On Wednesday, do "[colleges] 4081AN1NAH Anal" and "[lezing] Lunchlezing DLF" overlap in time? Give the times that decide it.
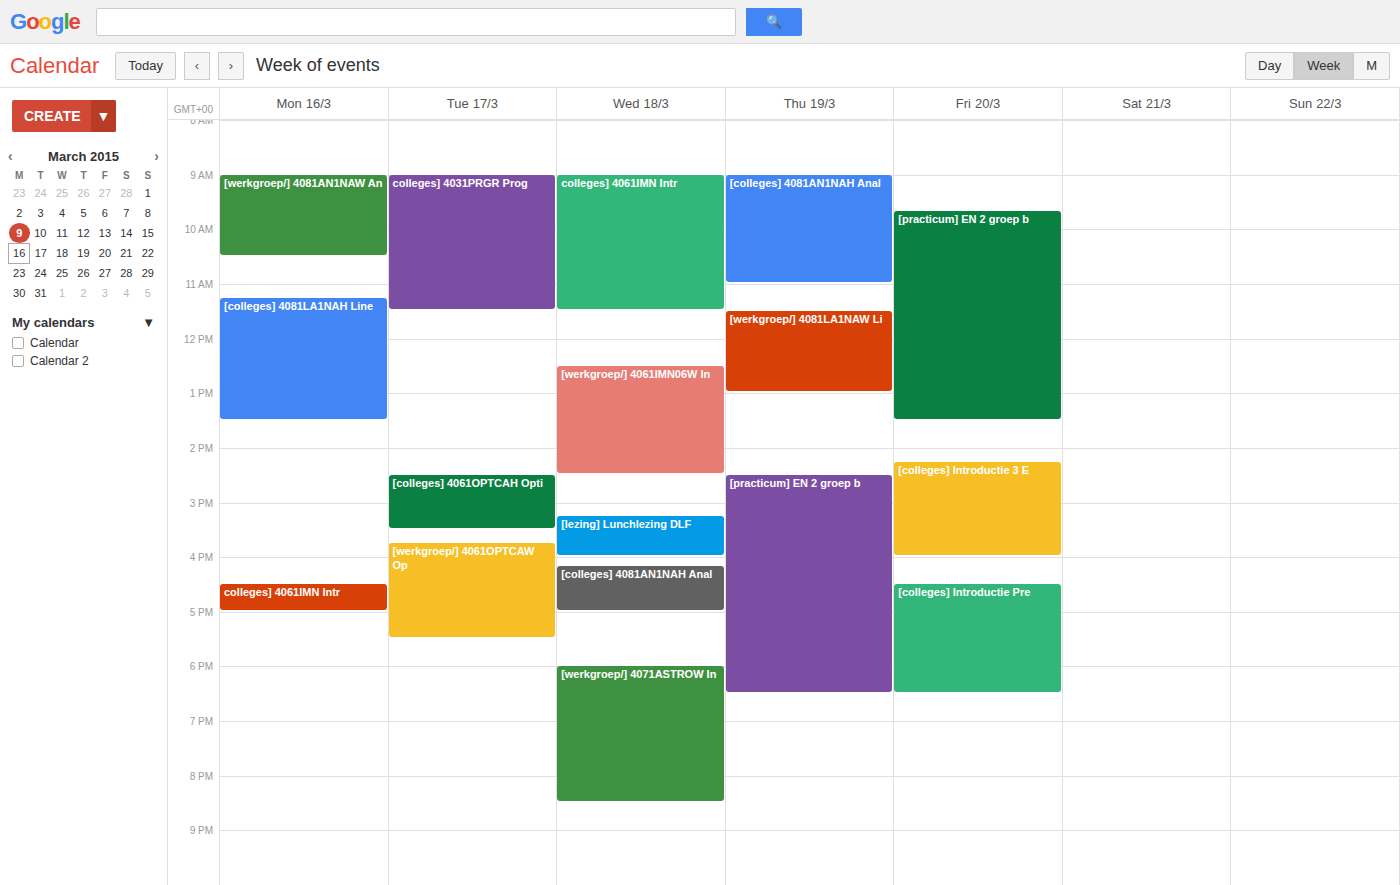
"[lezing] Lunchlezing DLF" ends at 4:00 PM and "[colleges] 4081AN1NAH Anal" starts at 4:10 PM -- no overlap.